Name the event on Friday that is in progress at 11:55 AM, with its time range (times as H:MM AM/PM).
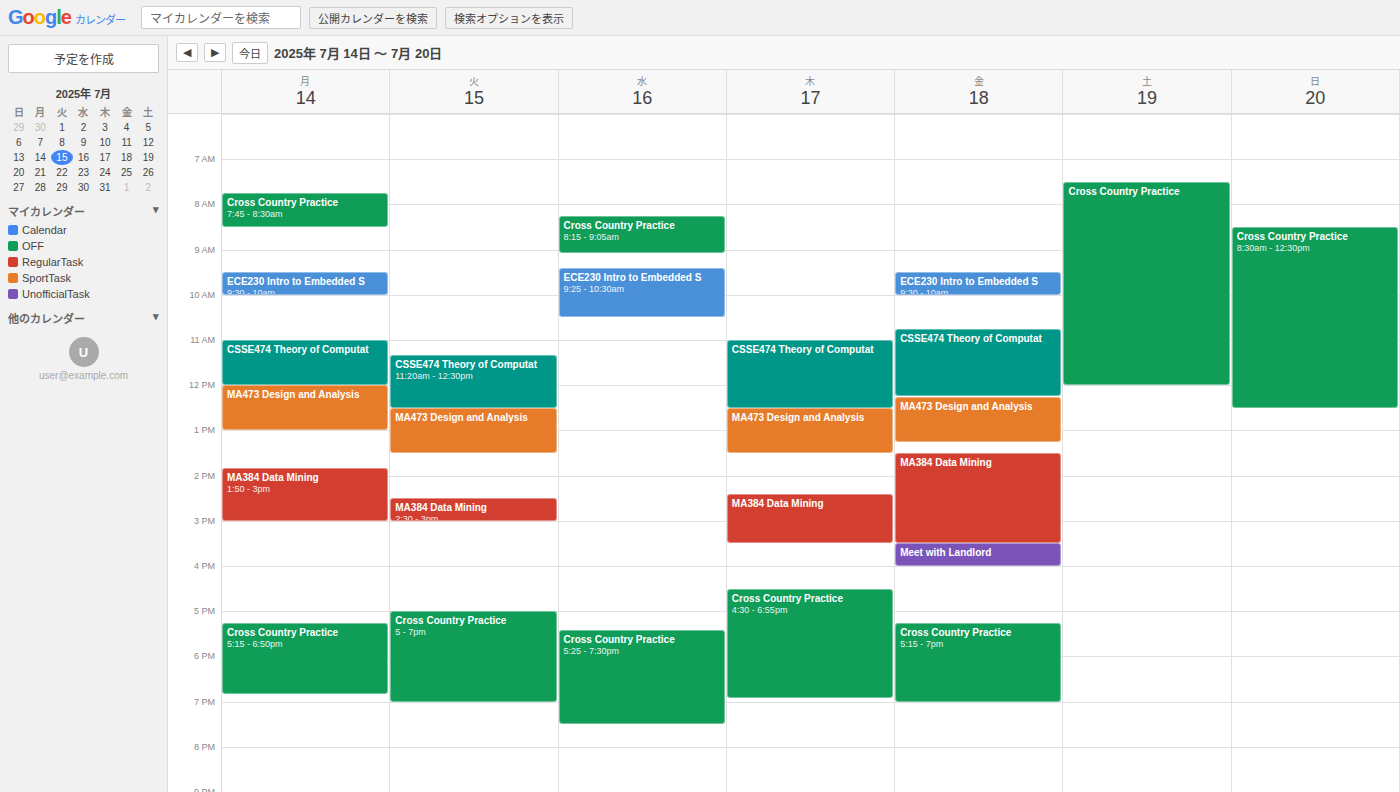
"CSSE474 Theory of Computat", 10:45 AM to 12:15 PM